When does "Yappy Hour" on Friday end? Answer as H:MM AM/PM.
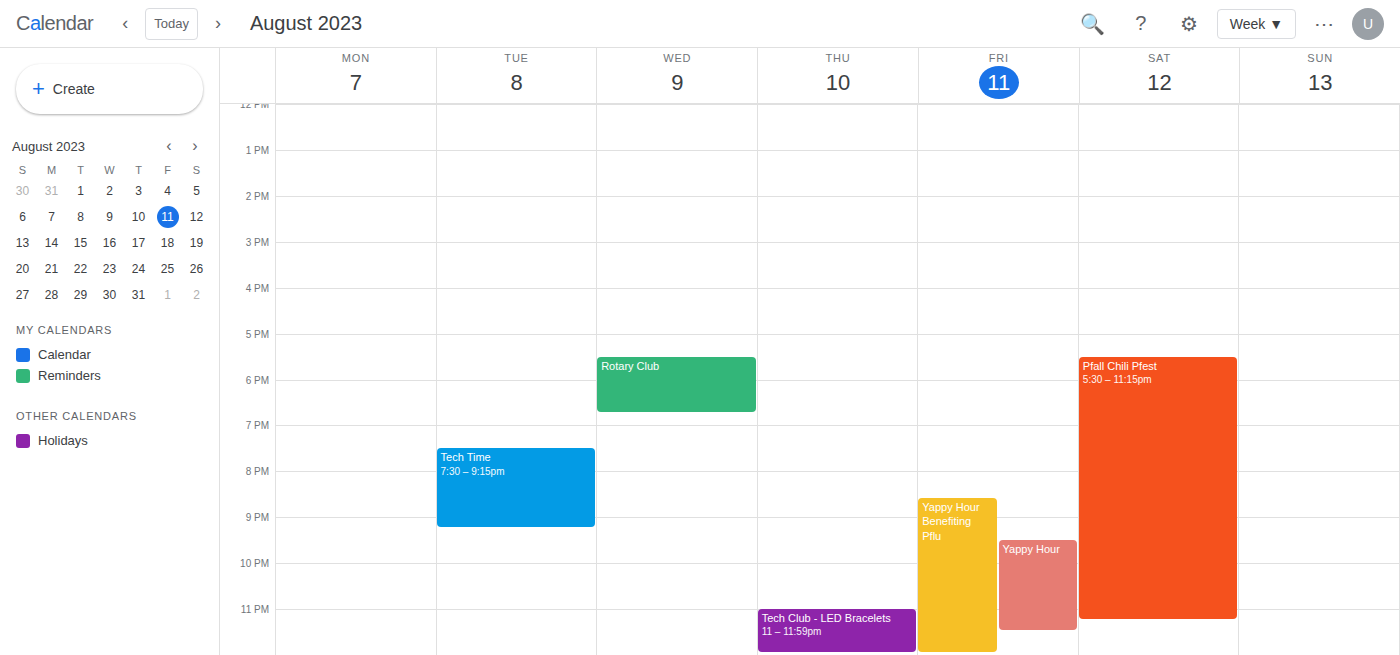
11:30 PM